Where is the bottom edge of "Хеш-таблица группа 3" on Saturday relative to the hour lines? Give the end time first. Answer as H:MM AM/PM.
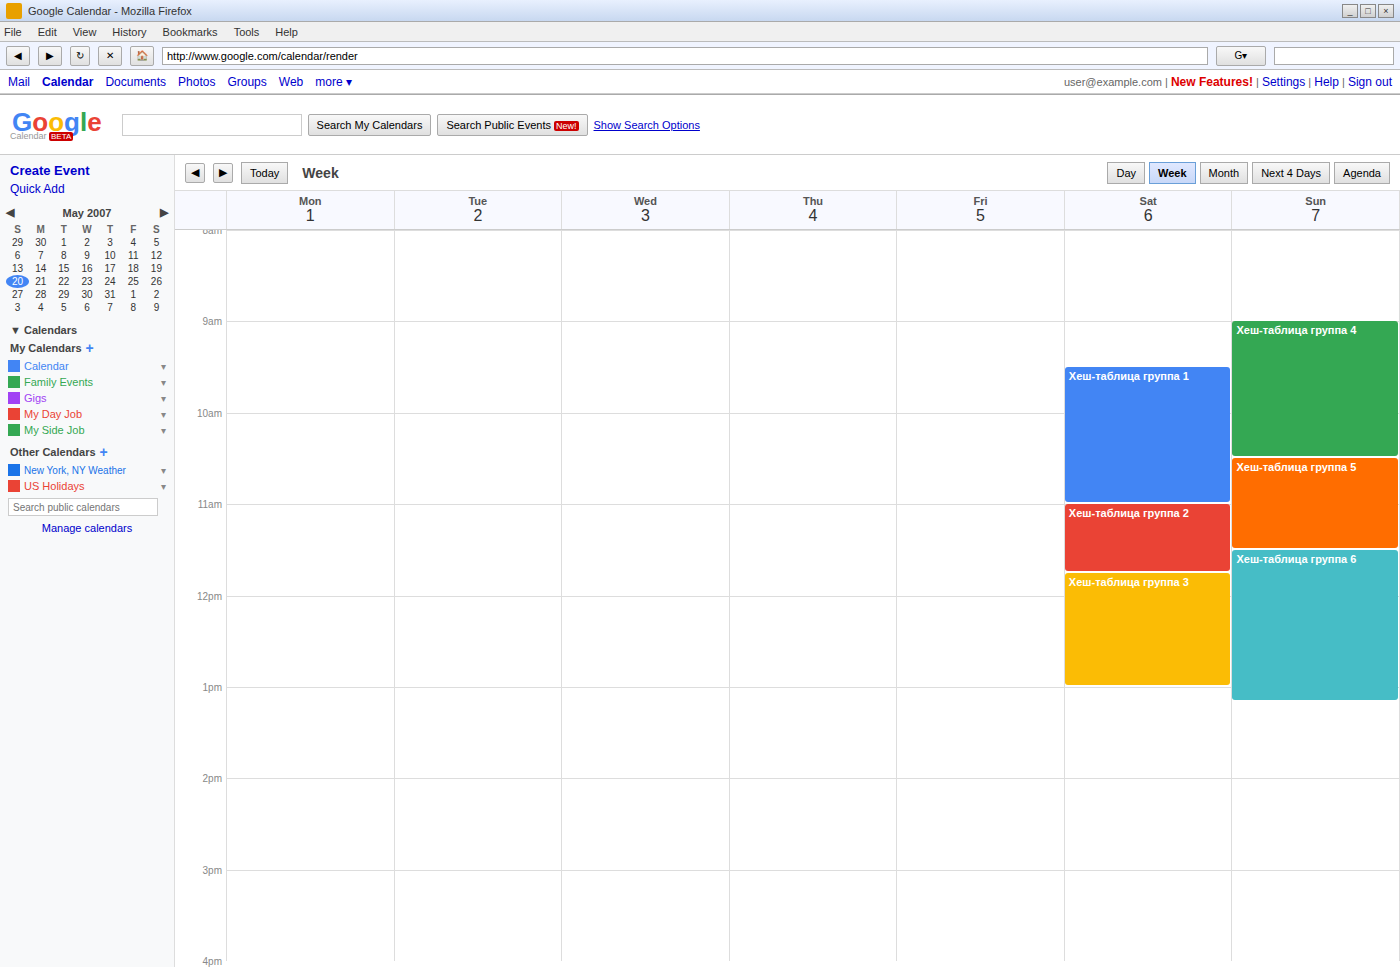
1:00 PM -- exactly on the 1 PM line.